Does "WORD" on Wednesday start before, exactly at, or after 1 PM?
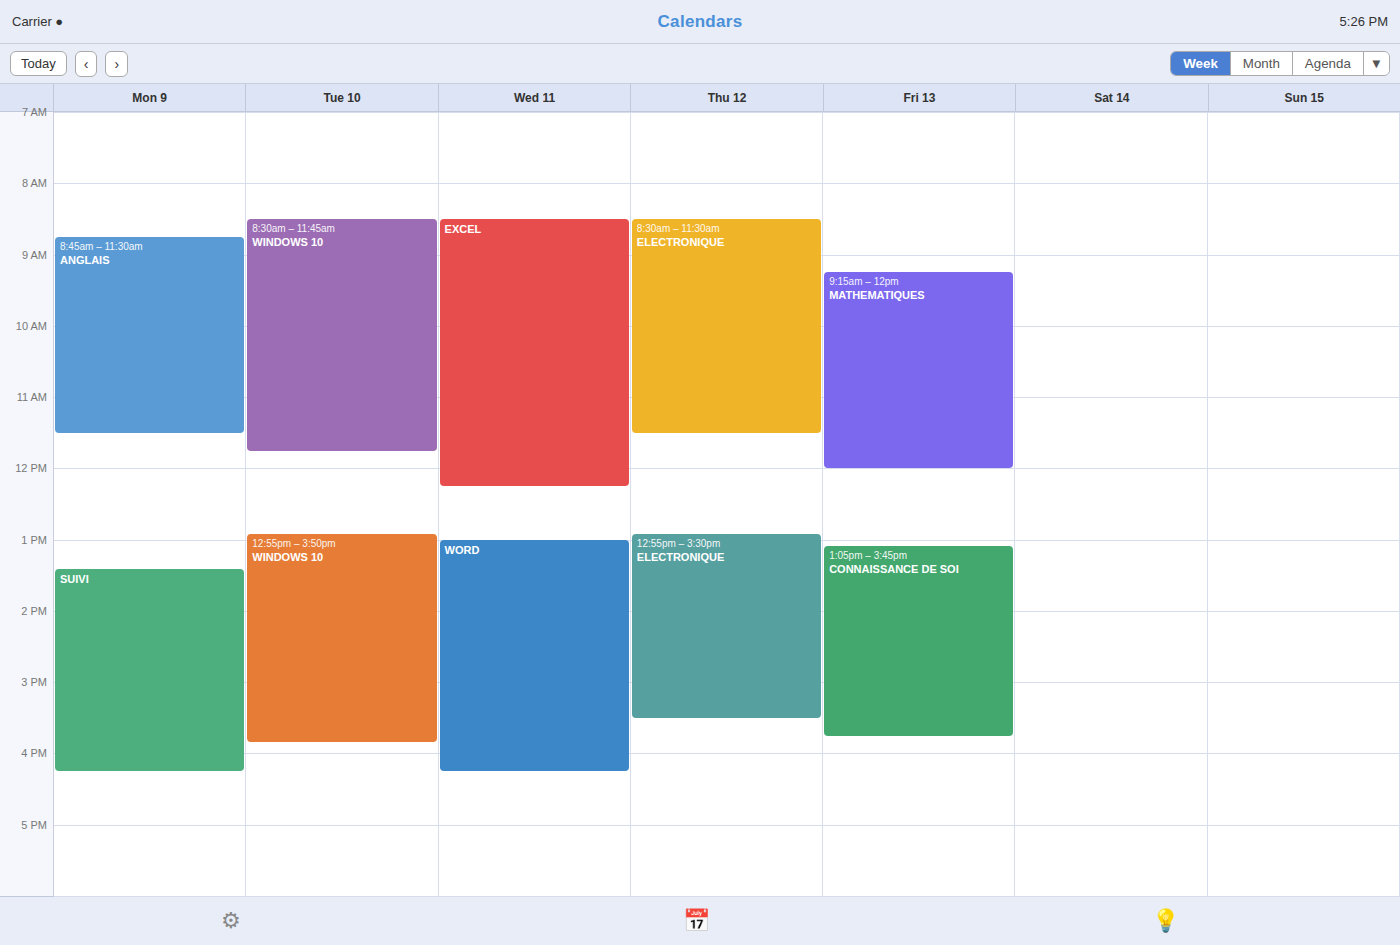
1:00 PM -- exactly at 1 PM, on the 1 PM line.